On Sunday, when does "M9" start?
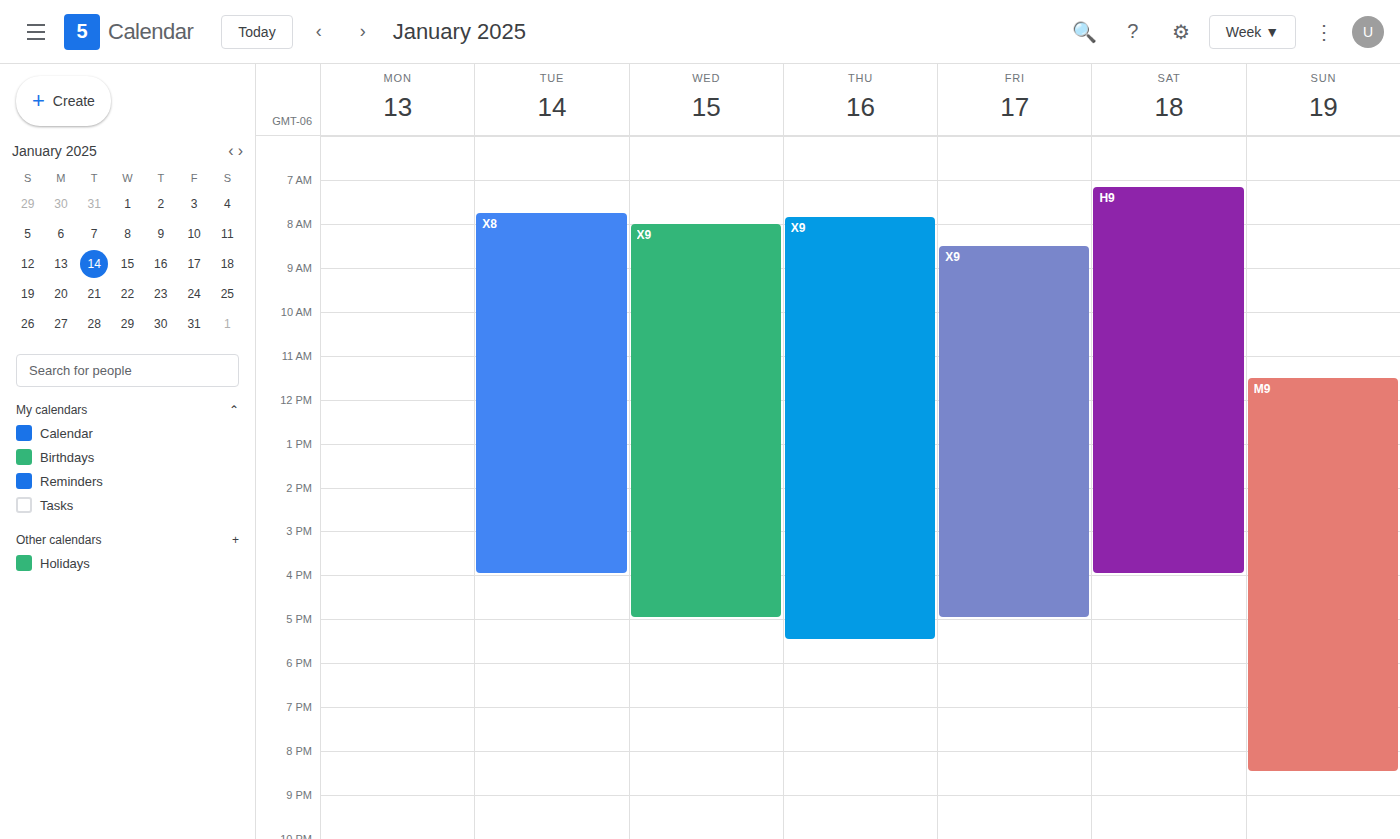
11:30 AM